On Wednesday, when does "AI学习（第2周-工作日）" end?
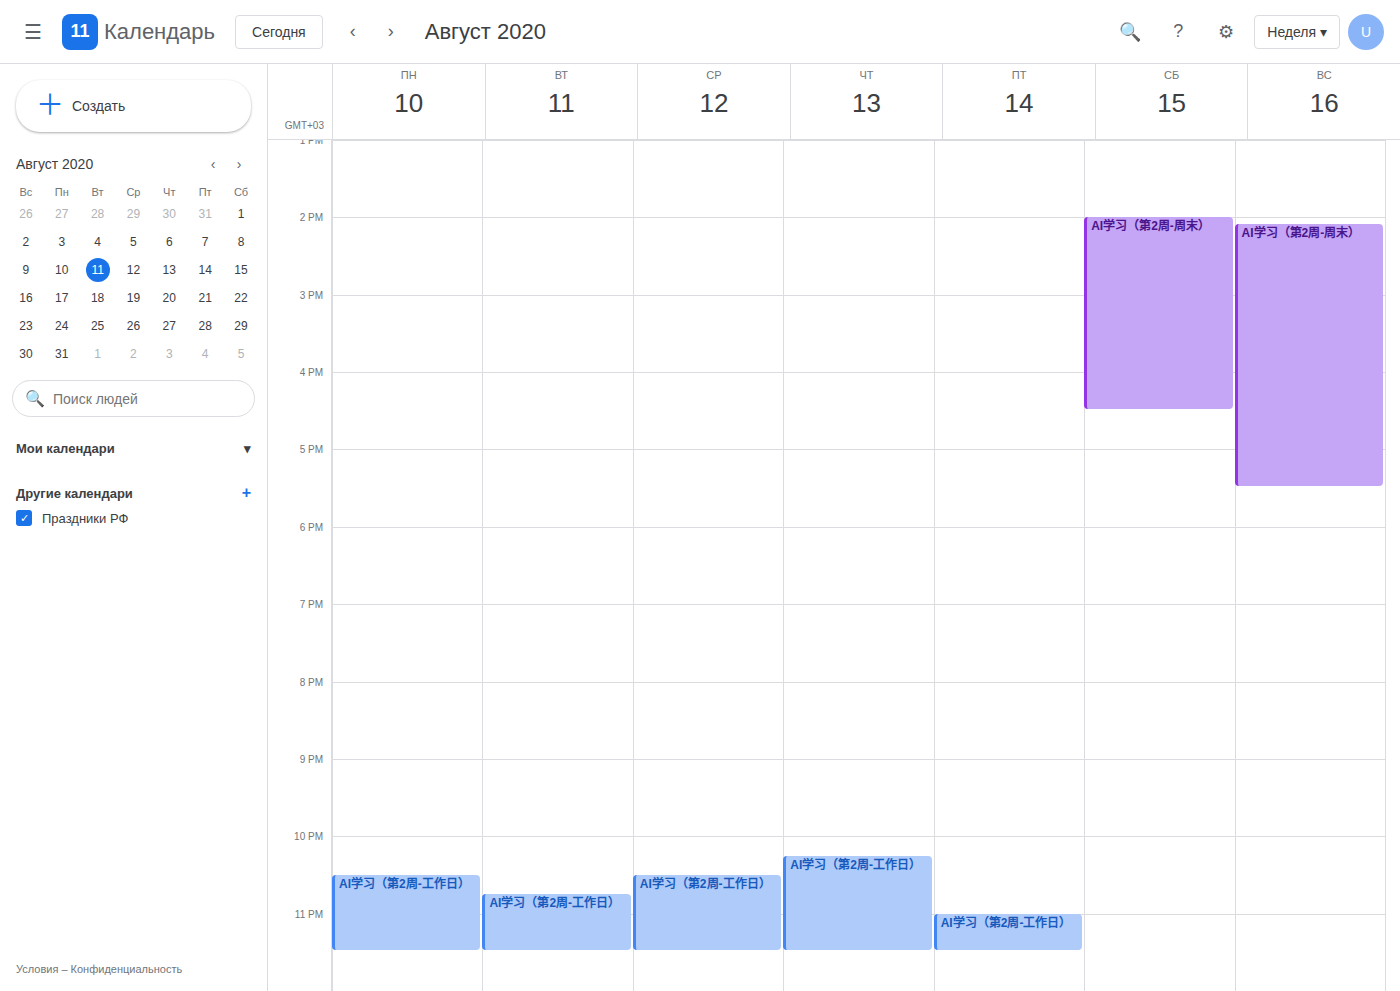
11:30 PM